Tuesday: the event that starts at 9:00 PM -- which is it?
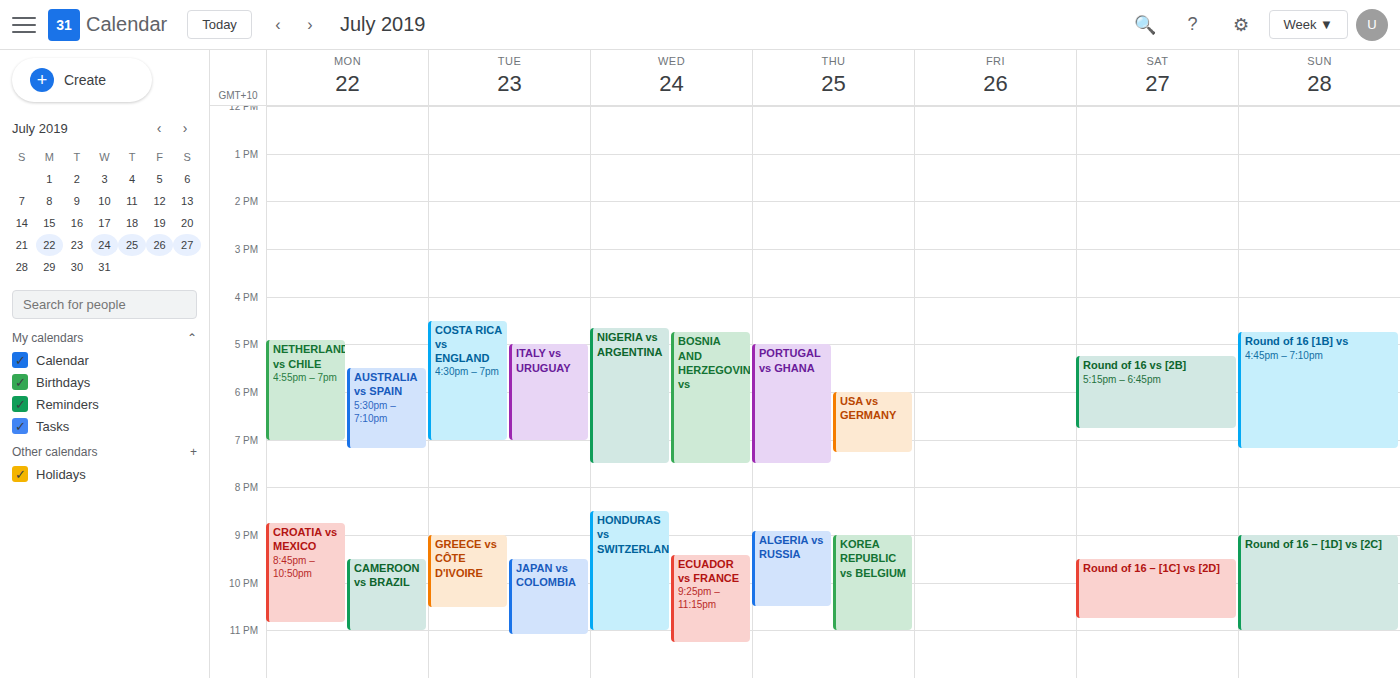
"GREECE vs CÔTE D'IVOIRE"